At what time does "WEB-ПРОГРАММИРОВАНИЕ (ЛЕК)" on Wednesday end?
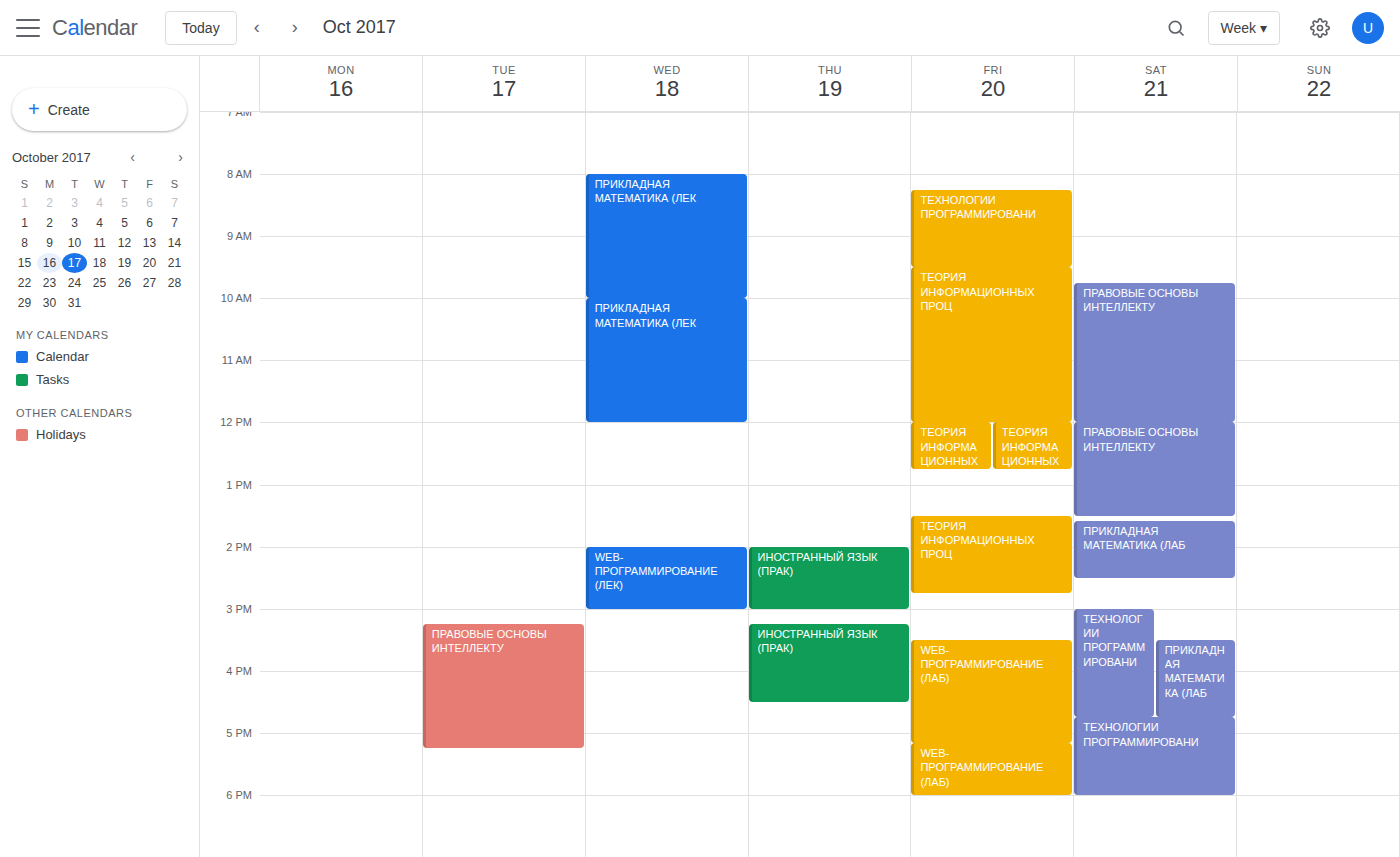
3:00 PM